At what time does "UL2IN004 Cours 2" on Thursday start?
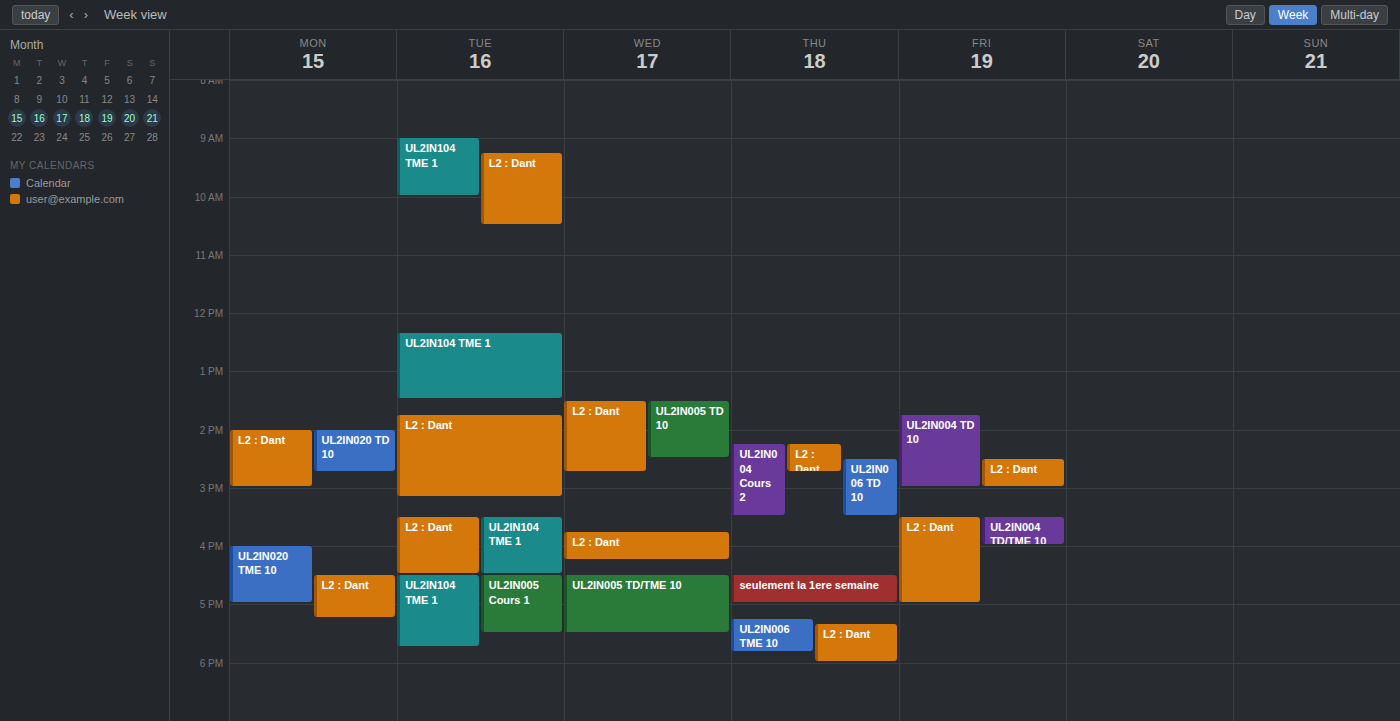
14:15